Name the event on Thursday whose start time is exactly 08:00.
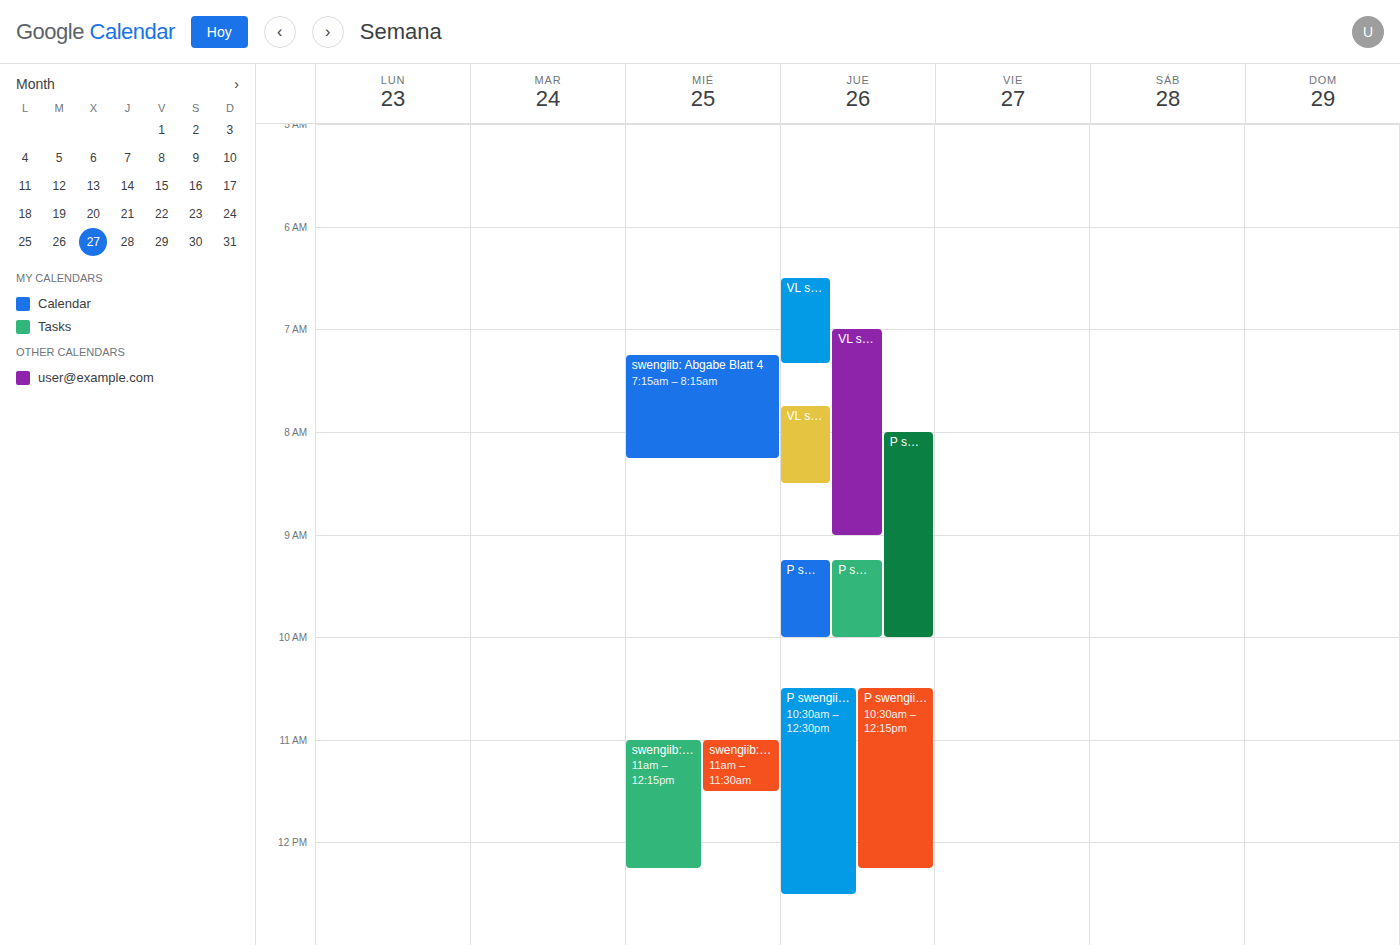
"P swengiib: Blatt 0 (Git)"